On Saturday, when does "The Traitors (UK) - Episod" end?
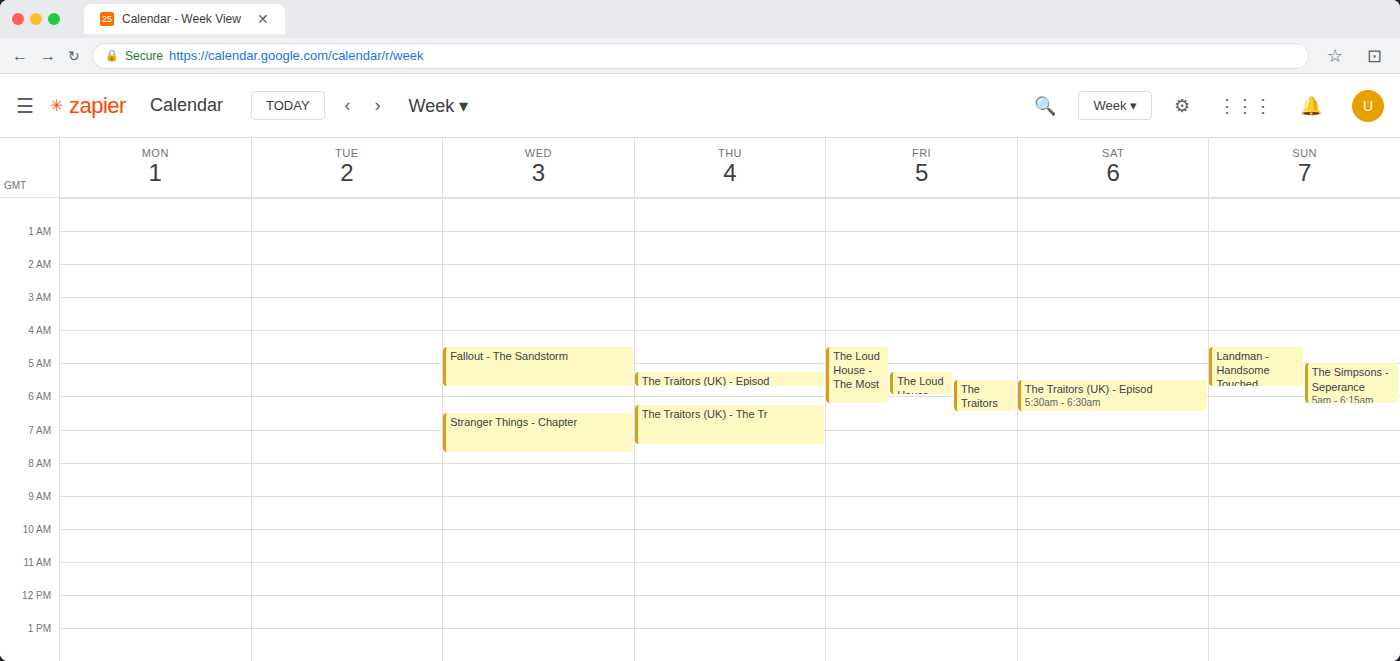
06:30